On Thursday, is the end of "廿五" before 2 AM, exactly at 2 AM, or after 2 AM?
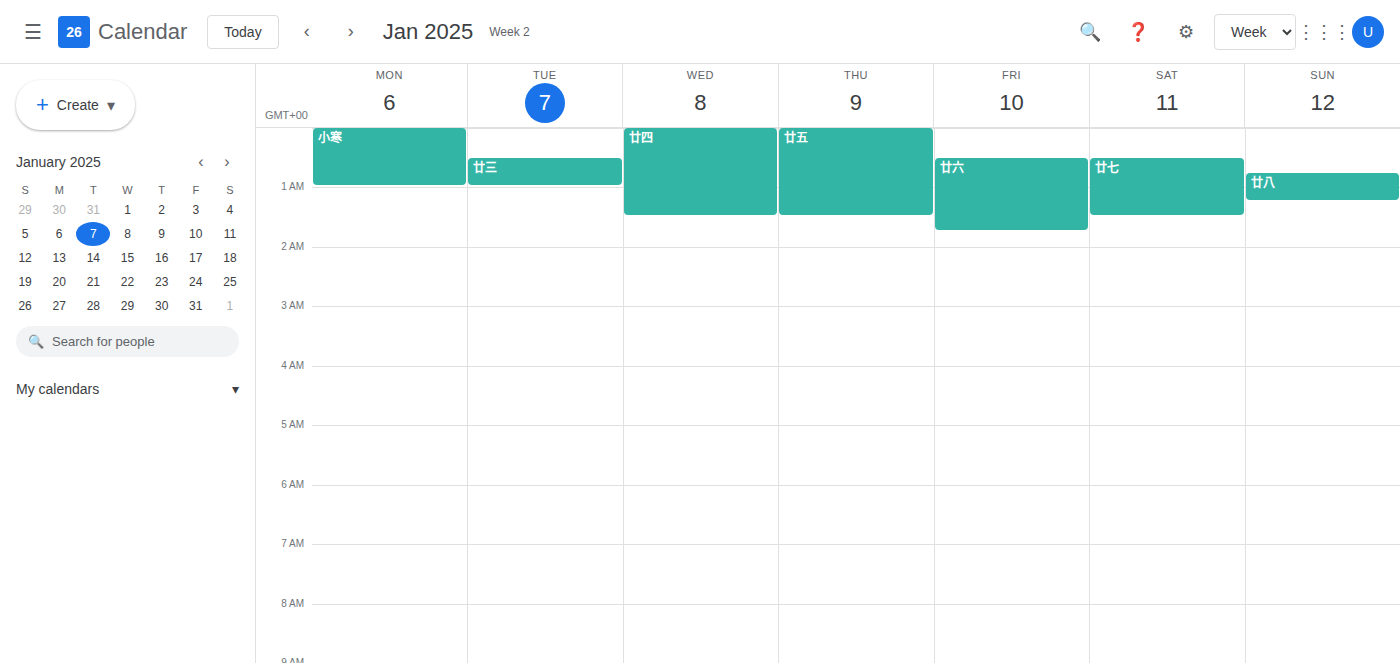
1:30 AM -- before 2 AM, 30 minutes above the 2 AM line.